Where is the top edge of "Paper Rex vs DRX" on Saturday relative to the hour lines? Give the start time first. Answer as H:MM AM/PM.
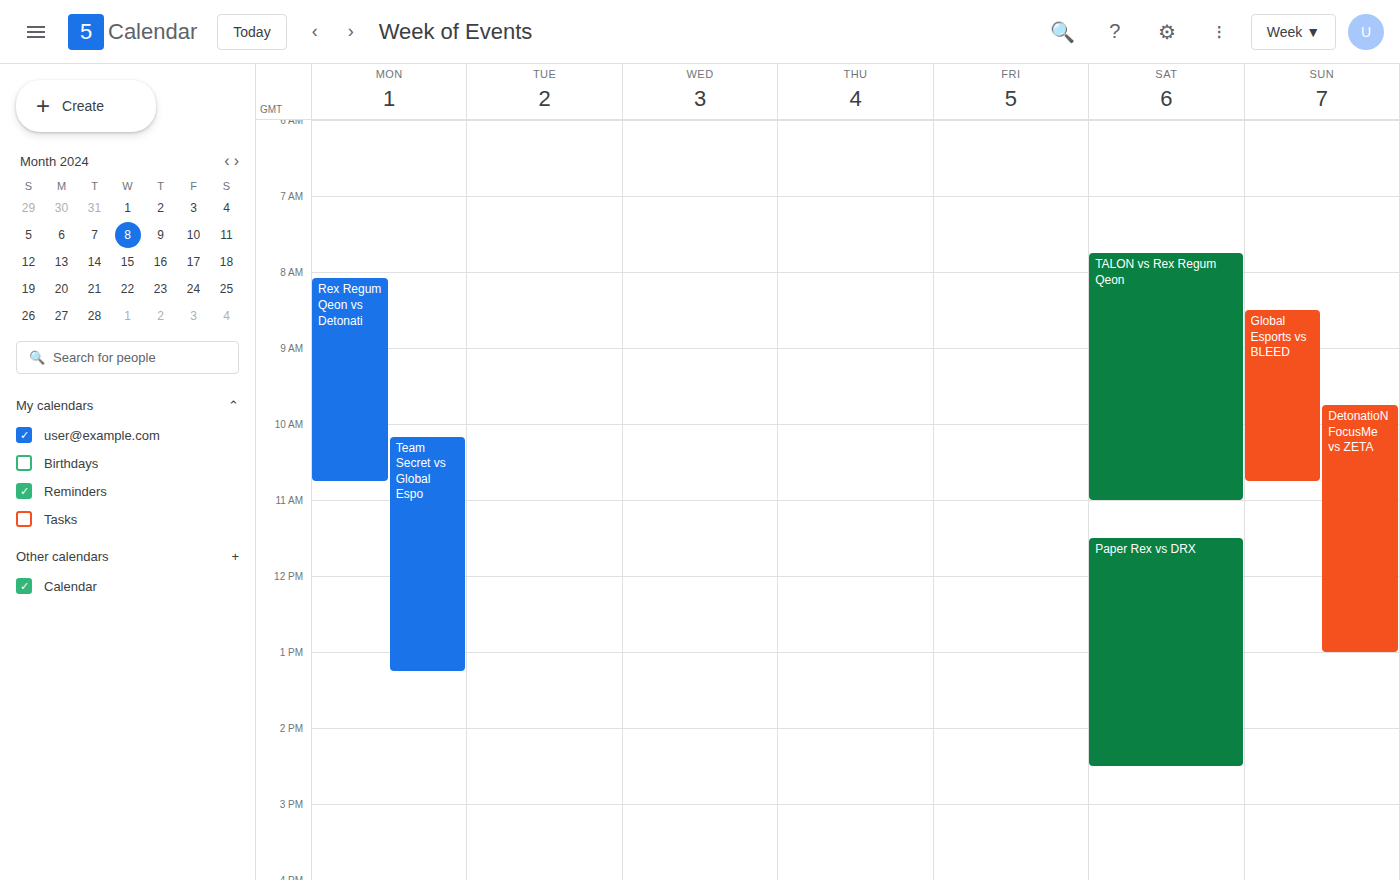
11:30 AM -- halfway between the 11 AM and 12 PM lines.